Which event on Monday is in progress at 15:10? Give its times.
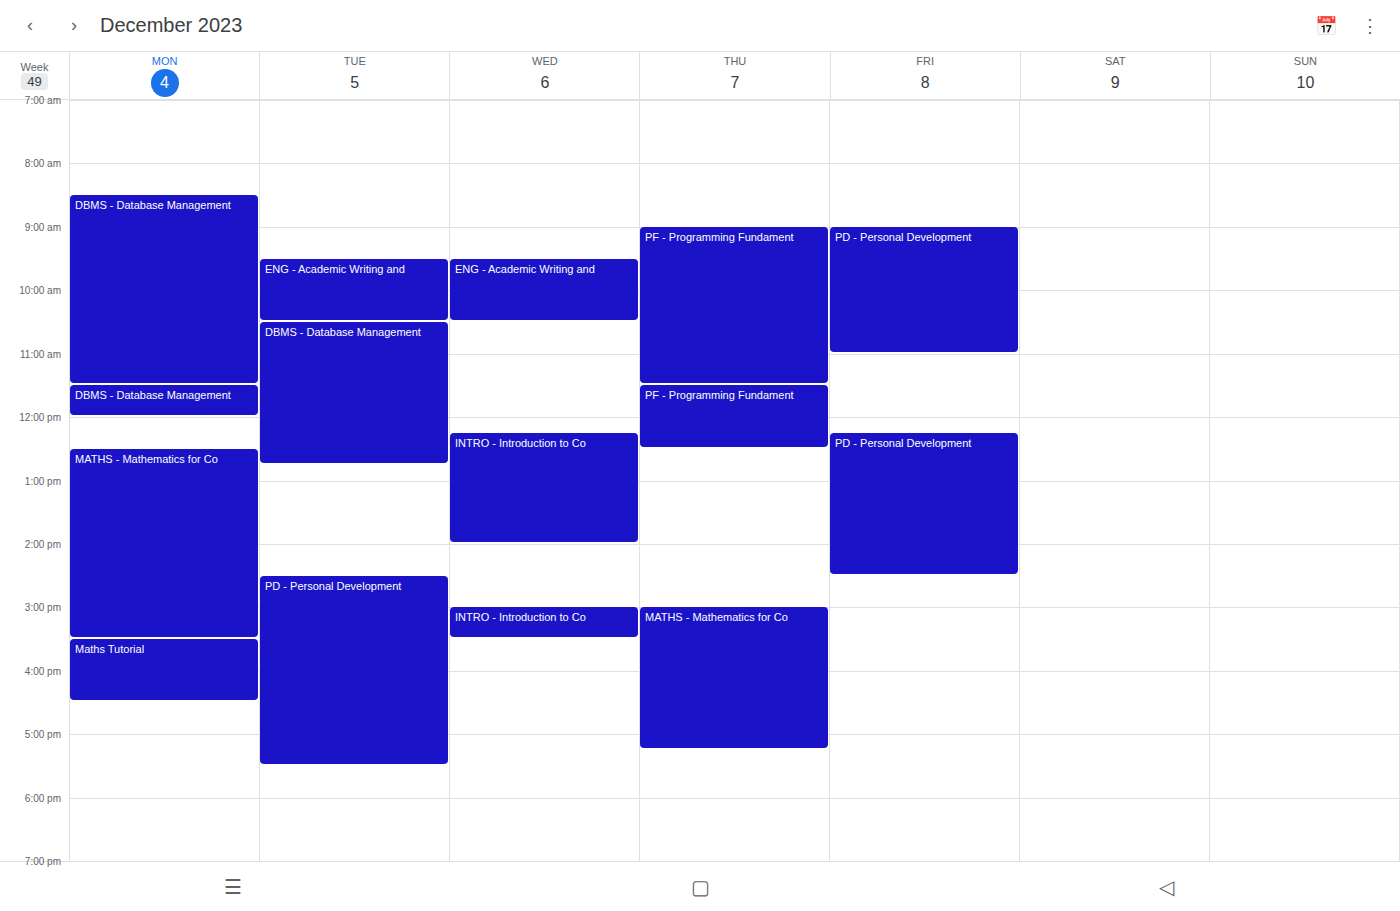
"MATHS - Mathematics for Co", 12:30 to 15:30